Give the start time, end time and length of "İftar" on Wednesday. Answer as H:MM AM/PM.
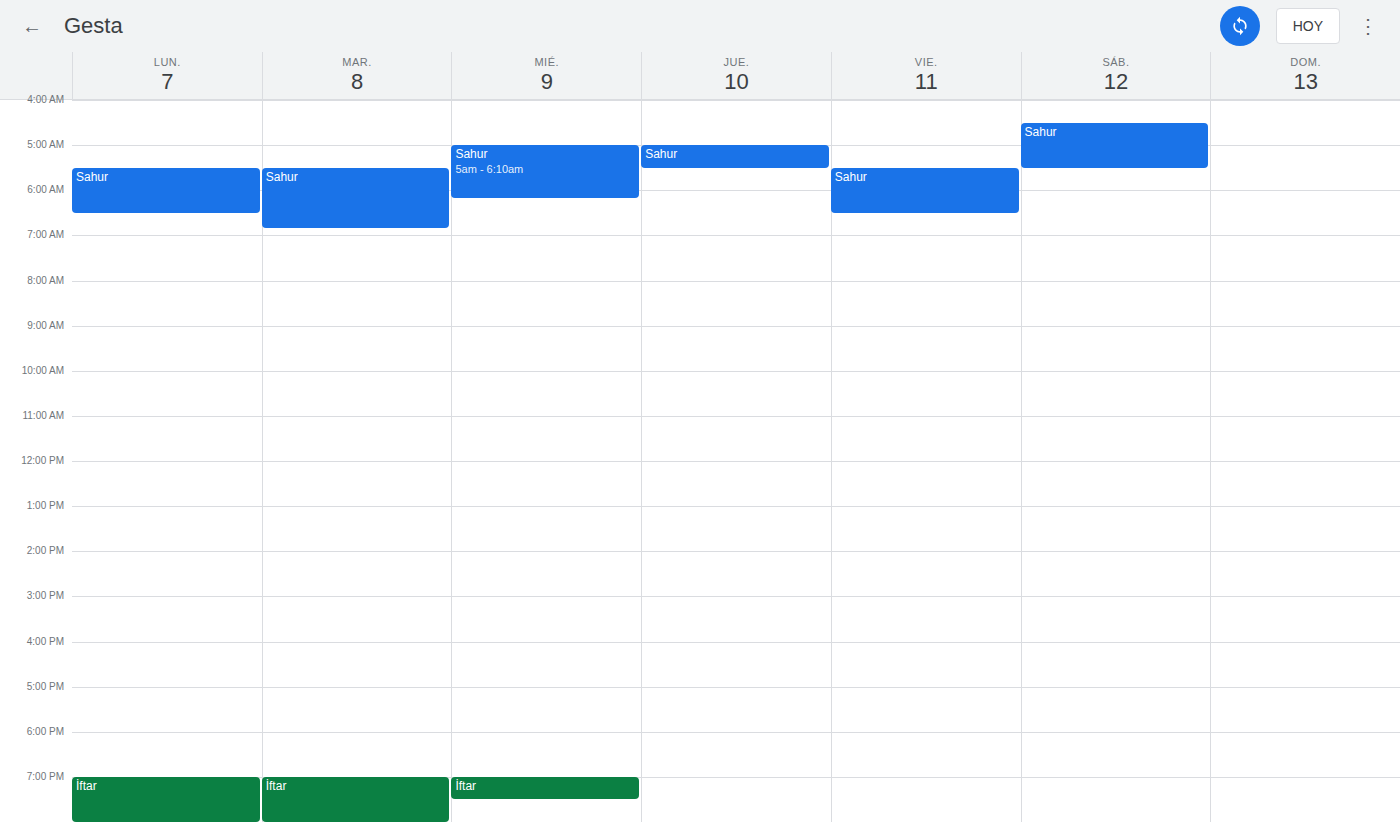
7:00 PM to 7:30 PM, 30 minutes